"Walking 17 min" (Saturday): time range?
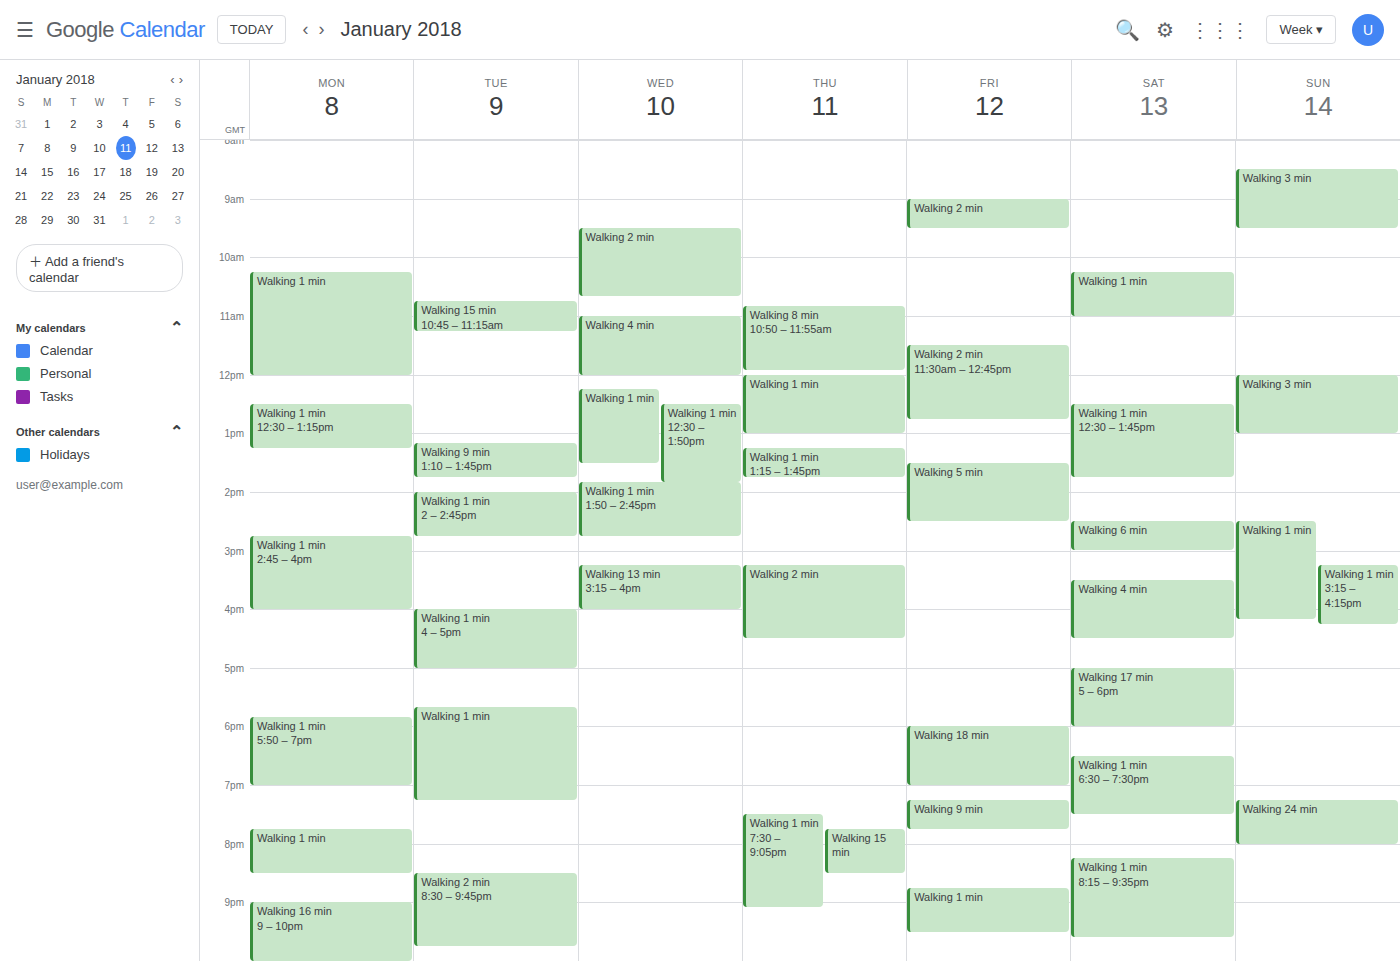
17:00 to 18:00